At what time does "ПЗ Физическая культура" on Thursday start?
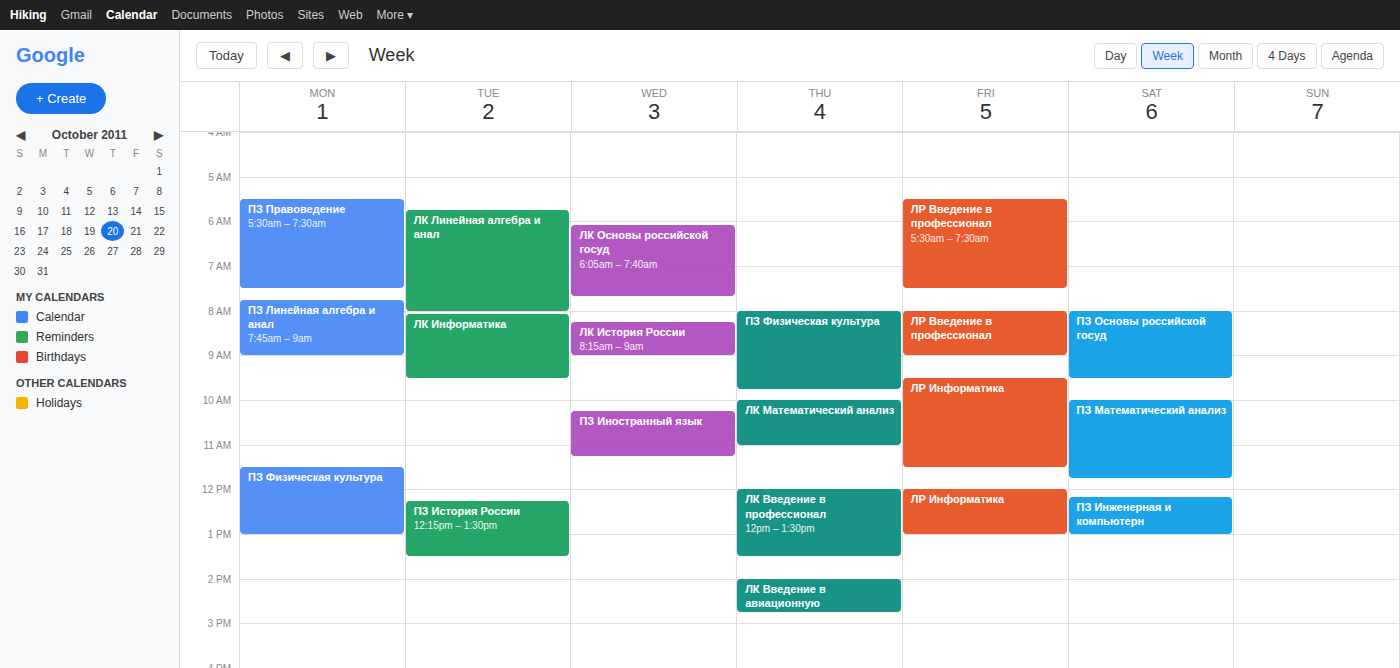
8:00 AM